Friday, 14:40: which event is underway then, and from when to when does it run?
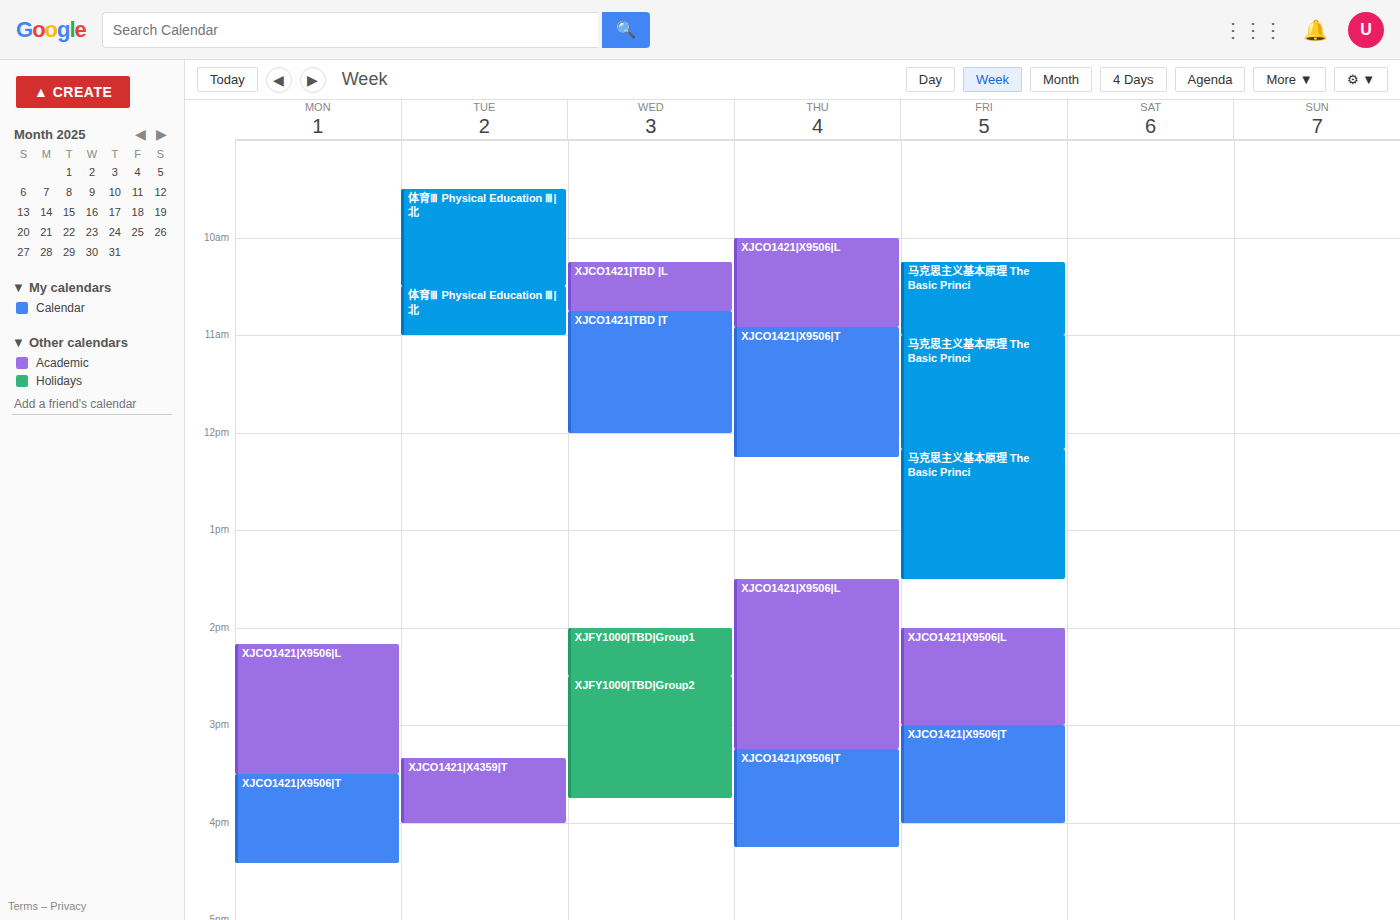
"XJCO1421|X9506|L", 14:00 to 15:00